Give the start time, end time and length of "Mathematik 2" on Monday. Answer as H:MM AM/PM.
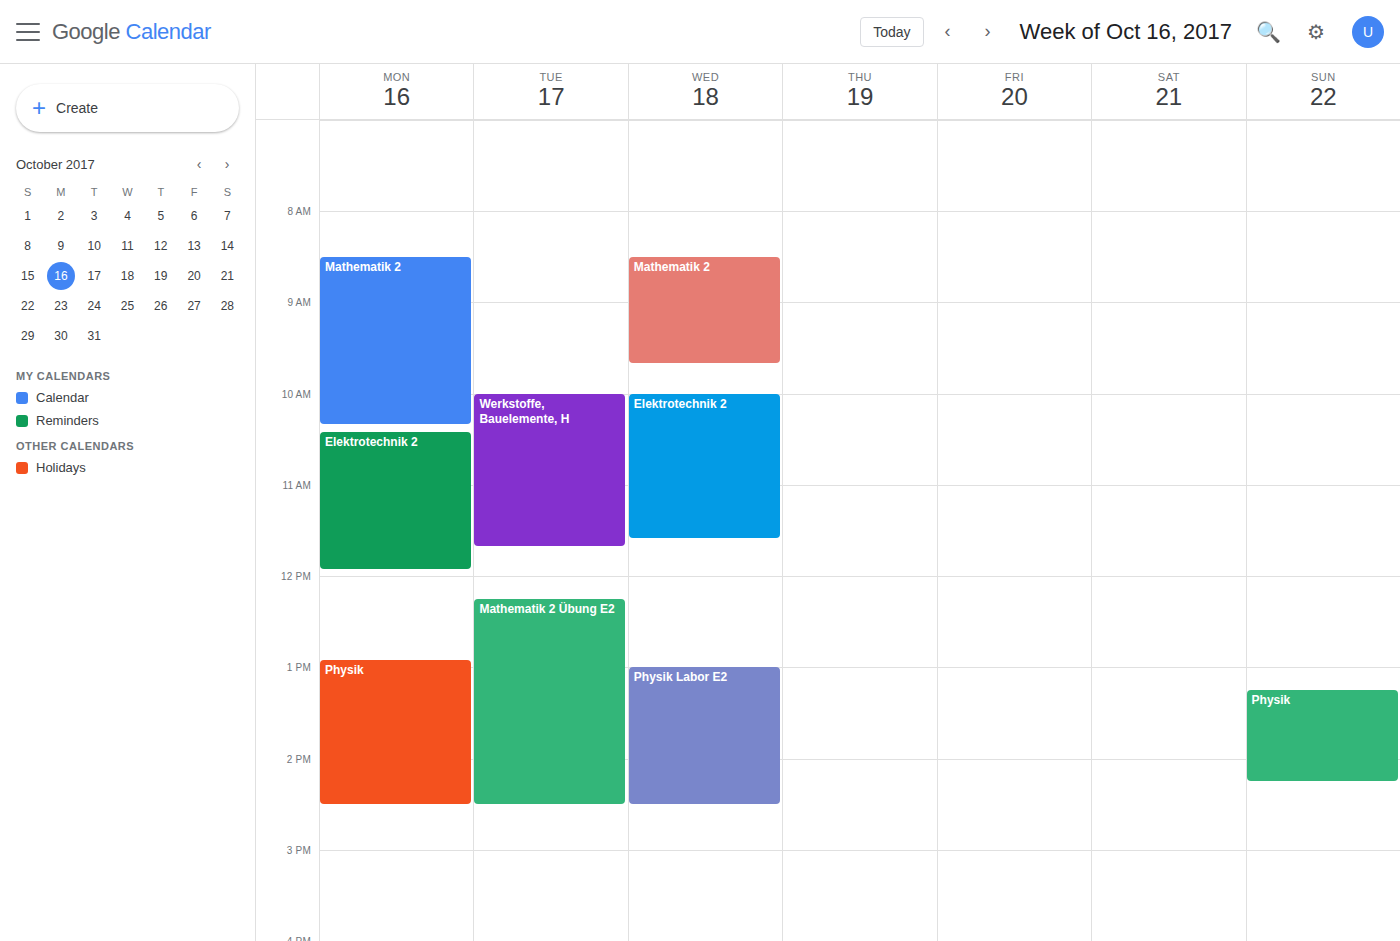
8:30 AM to 10:20 AM, 1 hour 50 minutes